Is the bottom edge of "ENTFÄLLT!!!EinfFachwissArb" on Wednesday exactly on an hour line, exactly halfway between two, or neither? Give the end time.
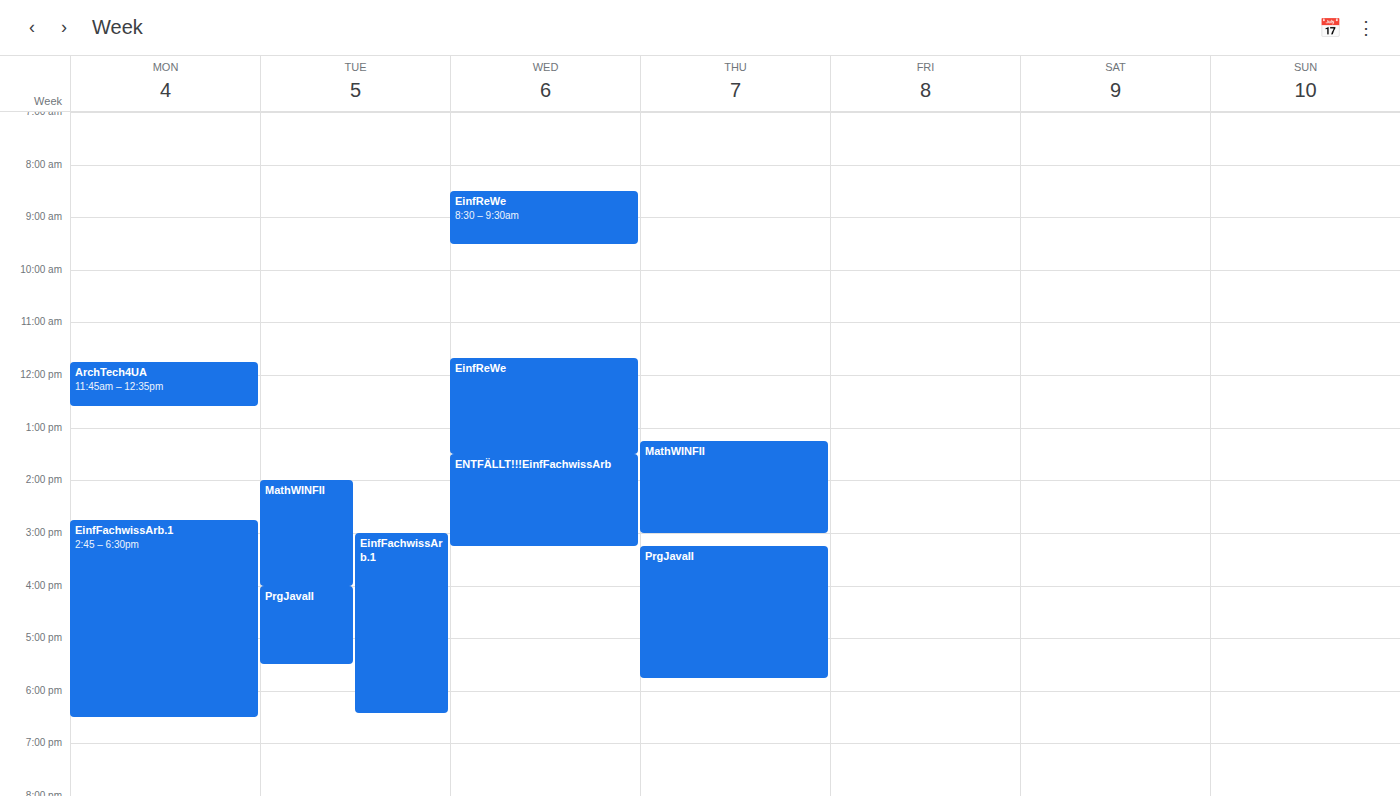
3:15 PM -- neither: a quarter of the way from the 3 PM line to the 4 PM line.